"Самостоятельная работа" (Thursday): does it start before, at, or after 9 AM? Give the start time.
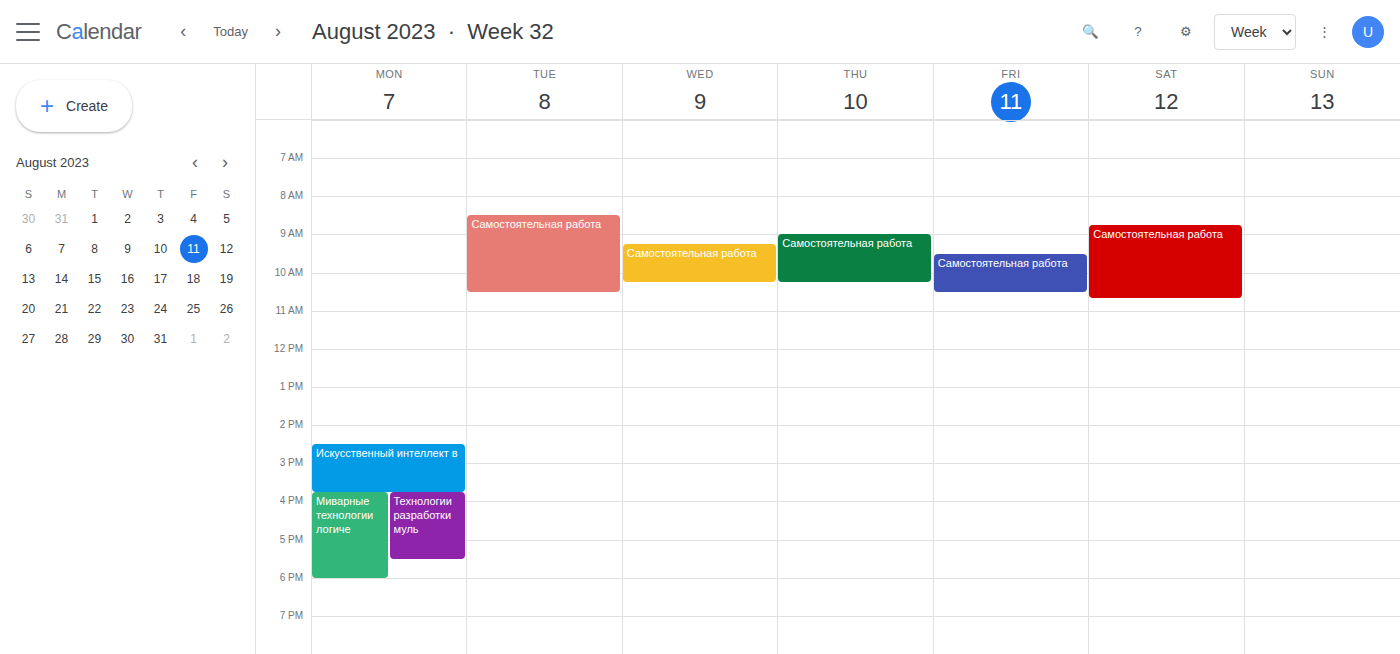
9:00 AM -- exactly at 9 AM, on the 9 AM line.